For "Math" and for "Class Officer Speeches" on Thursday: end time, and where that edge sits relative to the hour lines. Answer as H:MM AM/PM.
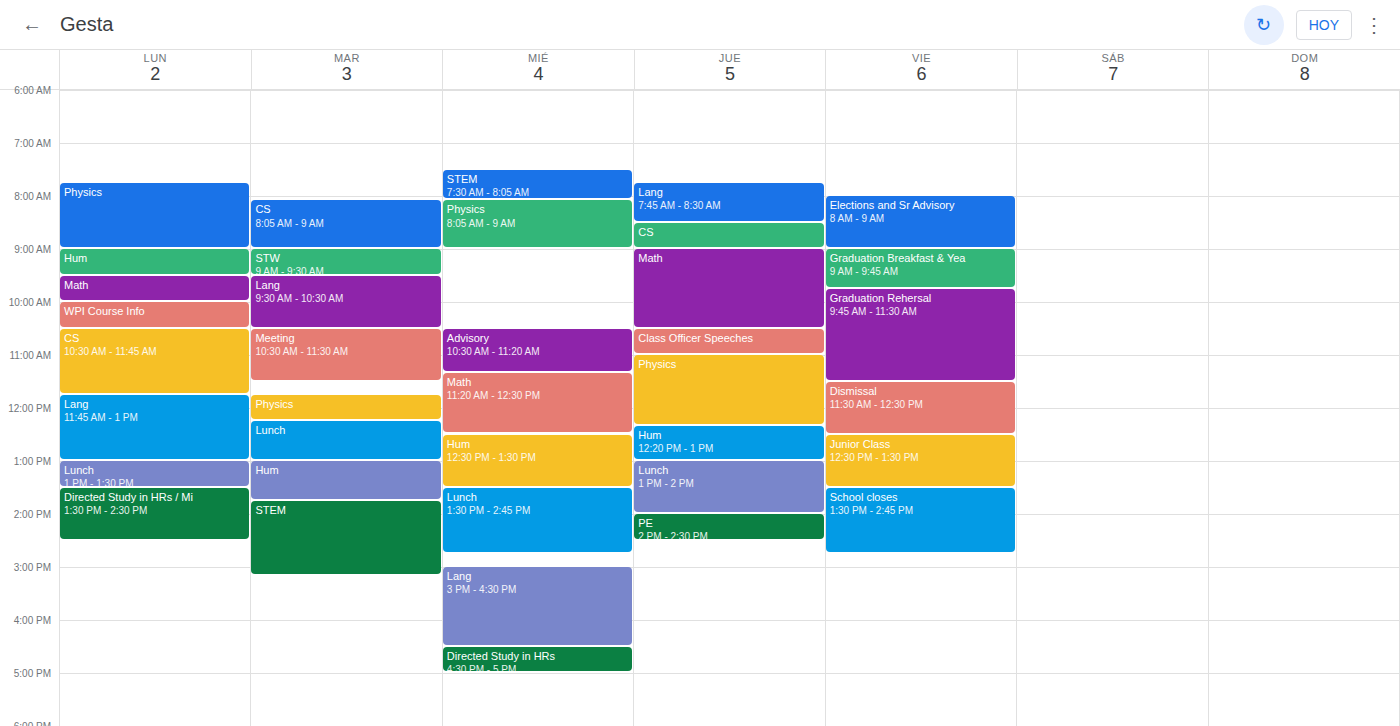
"Math": 10:30 AM, halfway between the 10 AM and 11 AM lines. "Class Officer Speeches": 11:00 AM, exactly on the 11 AM line.